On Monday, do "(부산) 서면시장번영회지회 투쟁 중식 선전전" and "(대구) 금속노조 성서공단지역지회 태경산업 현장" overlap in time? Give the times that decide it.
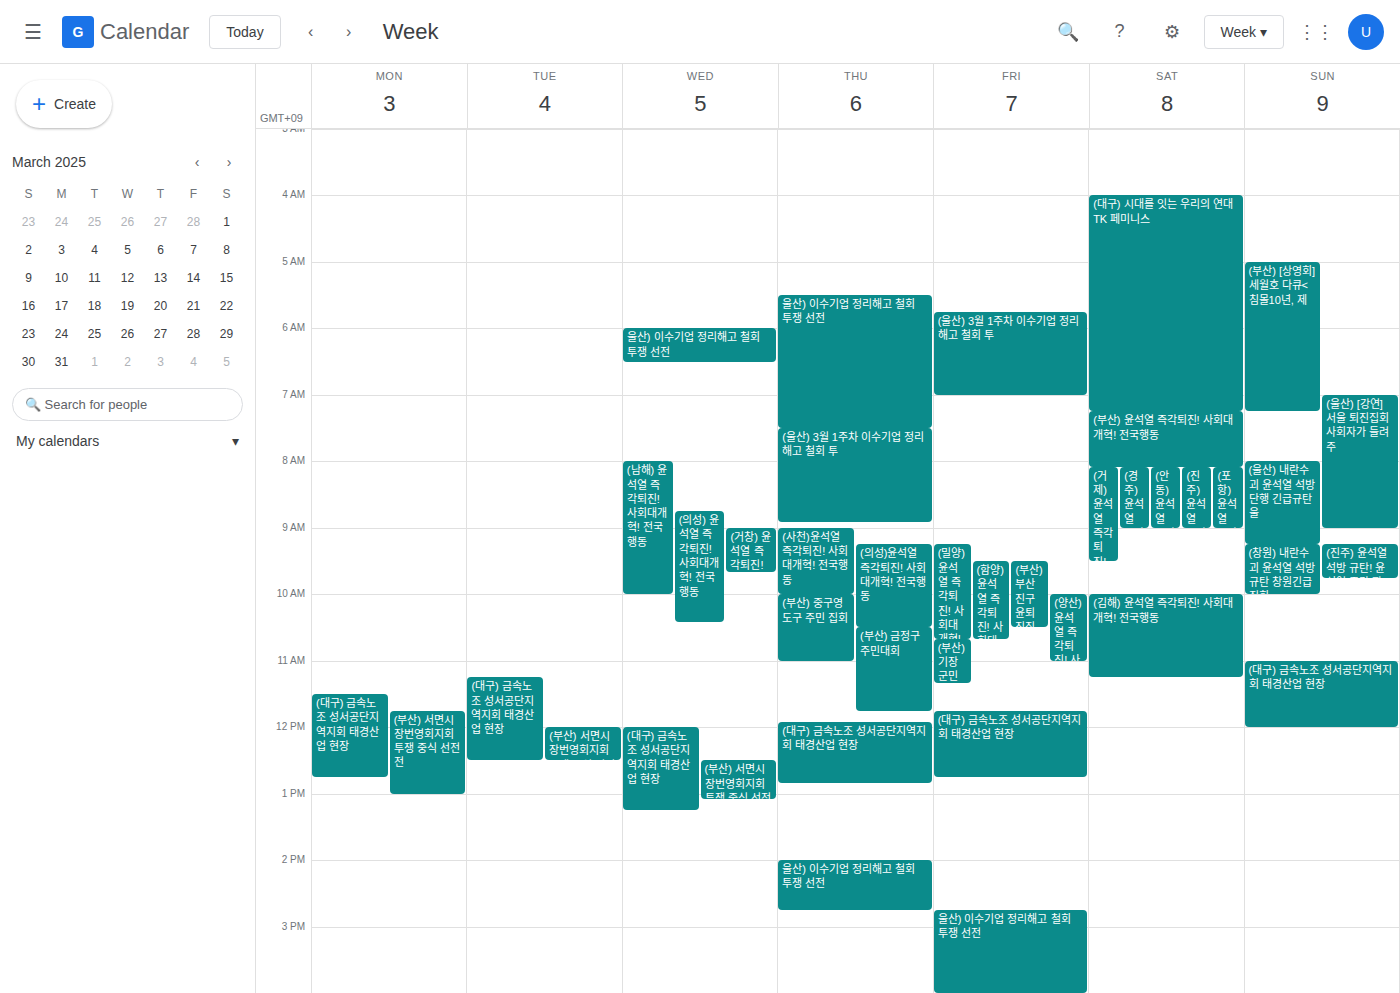
"(부산) 서면시장번영회지회 투쟁 중식 선전전" starts at 11:45, before "(대구) 금속노조 성서공단지역지회 태경산업 현장" ends at 12:45 -- they overlap.